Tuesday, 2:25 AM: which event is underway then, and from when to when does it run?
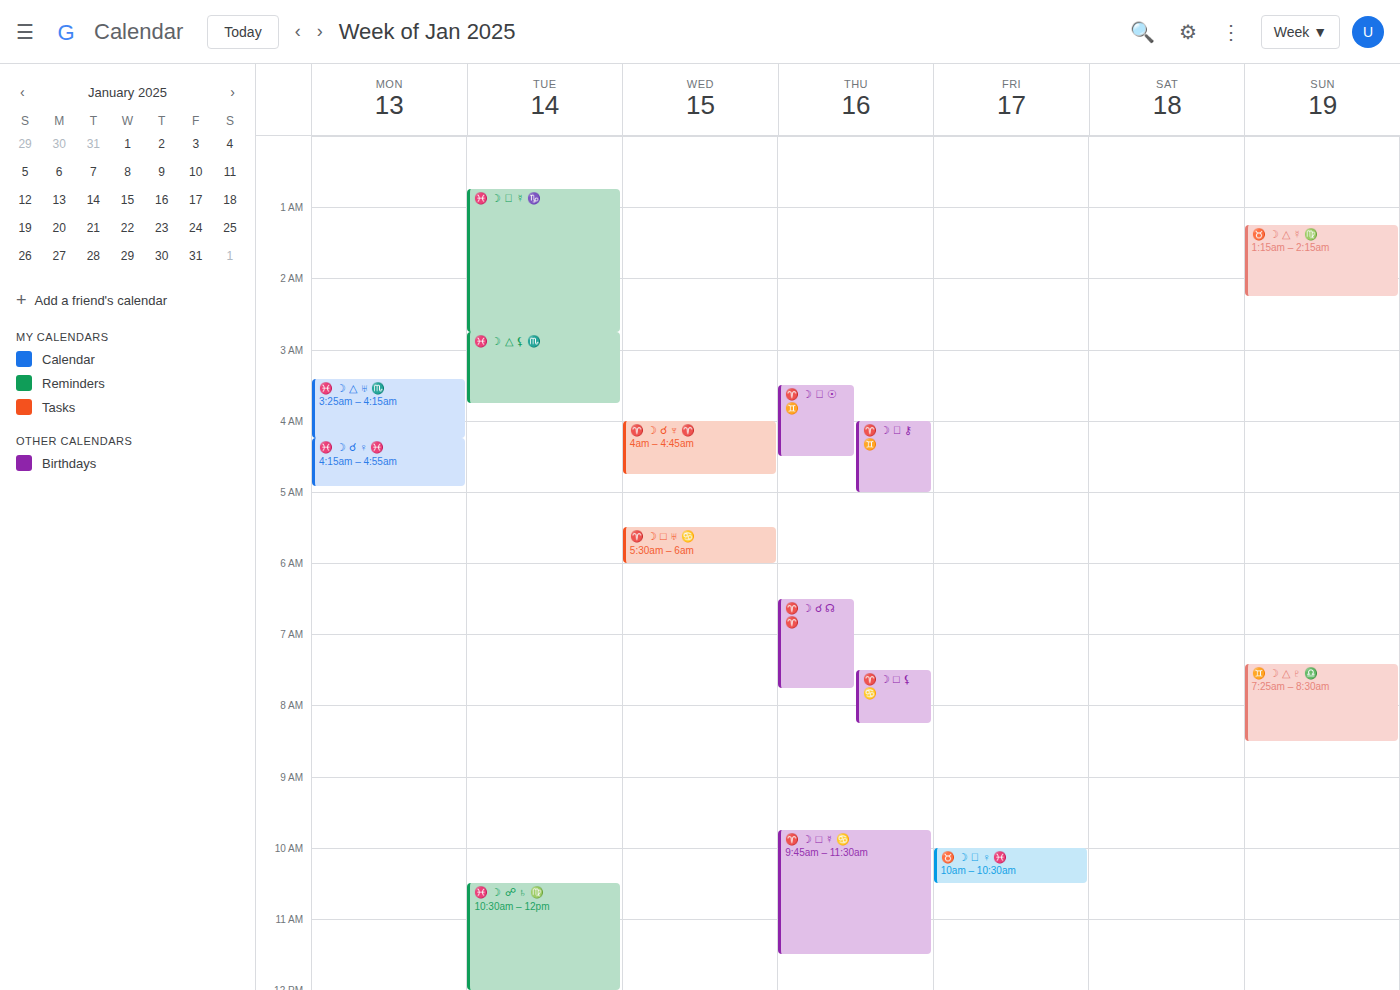
"♓️ ☽ ⚹ ☿ ♑️", 12:45 AM to 2:45 AM